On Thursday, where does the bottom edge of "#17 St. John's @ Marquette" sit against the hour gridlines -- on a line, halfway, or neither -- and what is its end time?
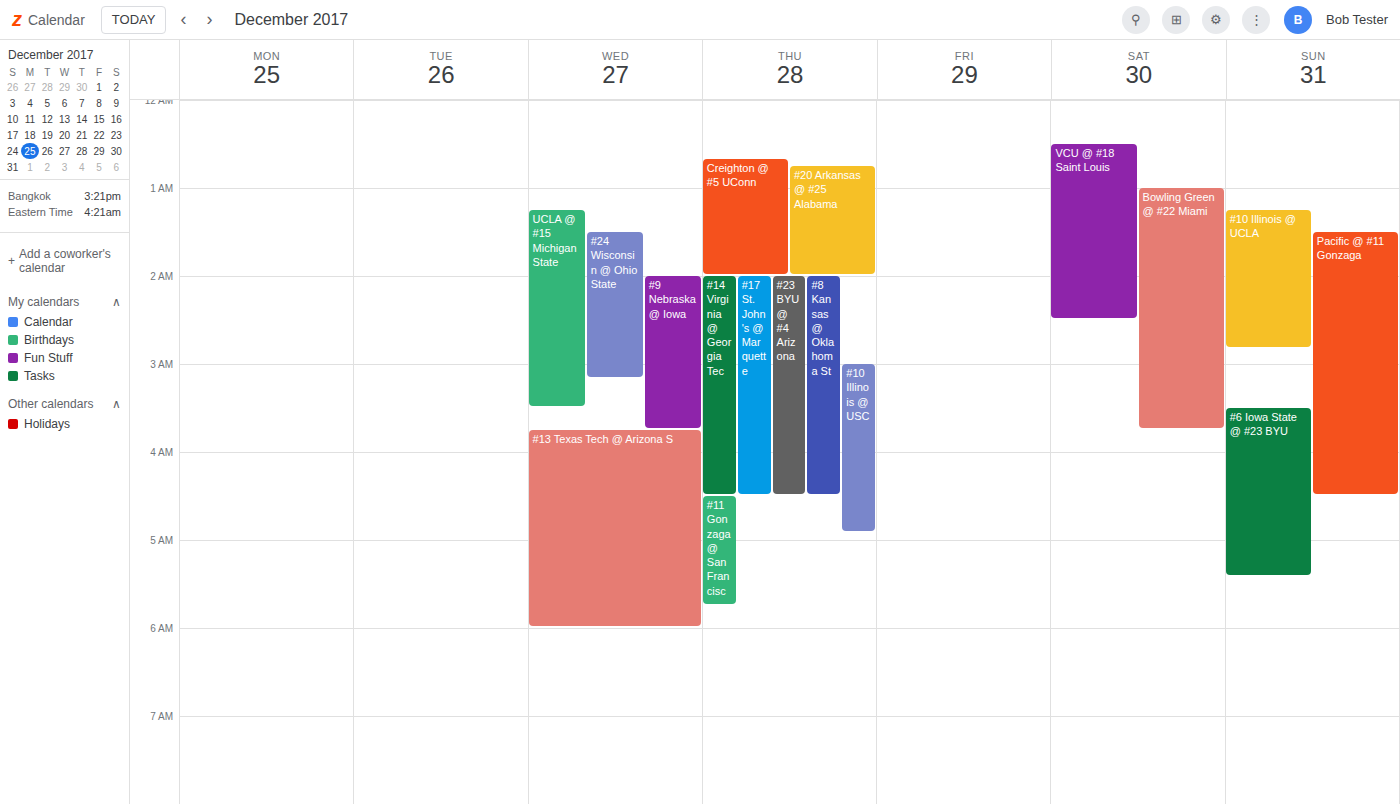
4:30 AM -- halfway between the 4 AM and 5 AM lines.